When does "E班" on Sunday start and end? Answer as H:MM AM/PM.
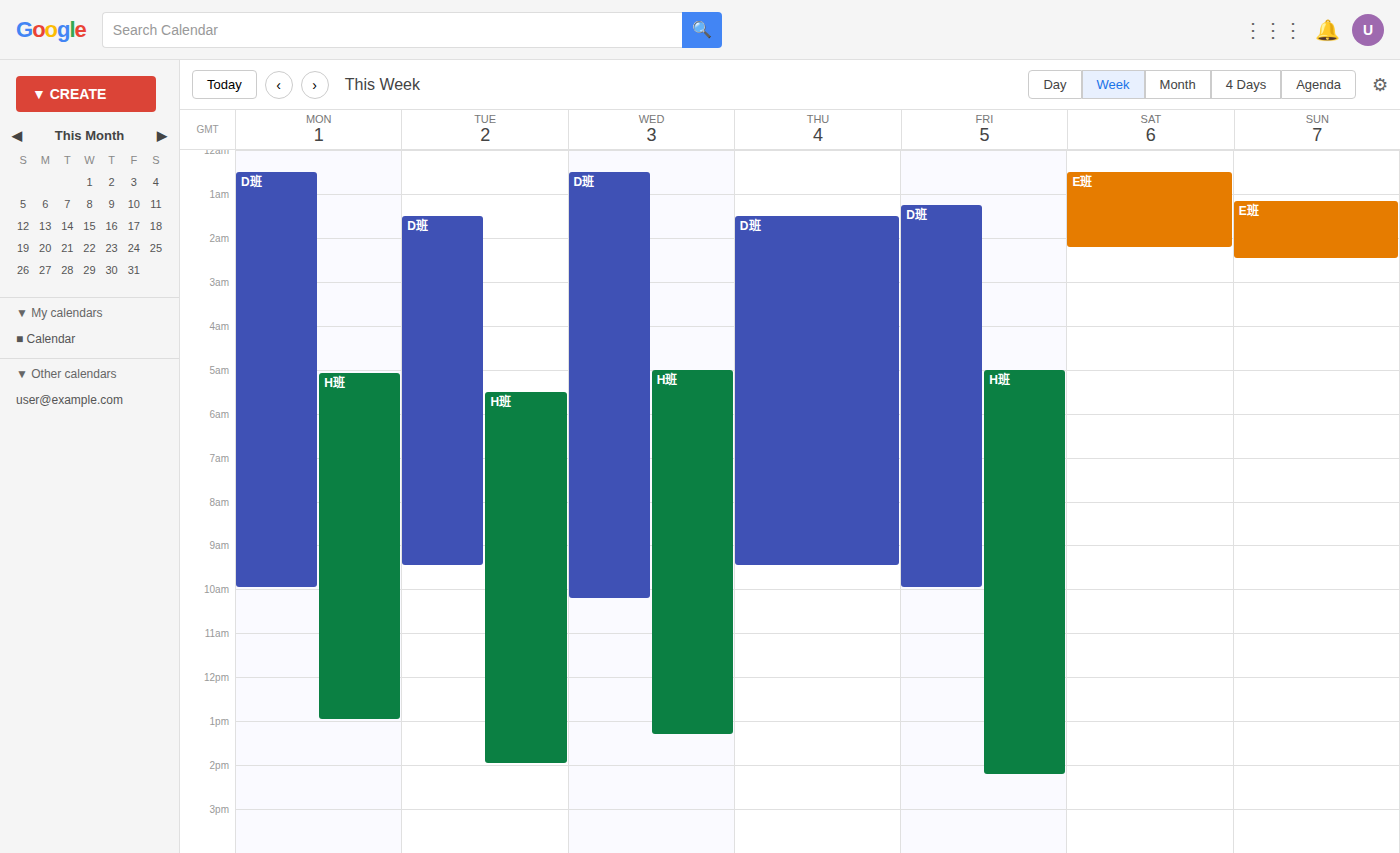
1:10 AM to 2:30 AM